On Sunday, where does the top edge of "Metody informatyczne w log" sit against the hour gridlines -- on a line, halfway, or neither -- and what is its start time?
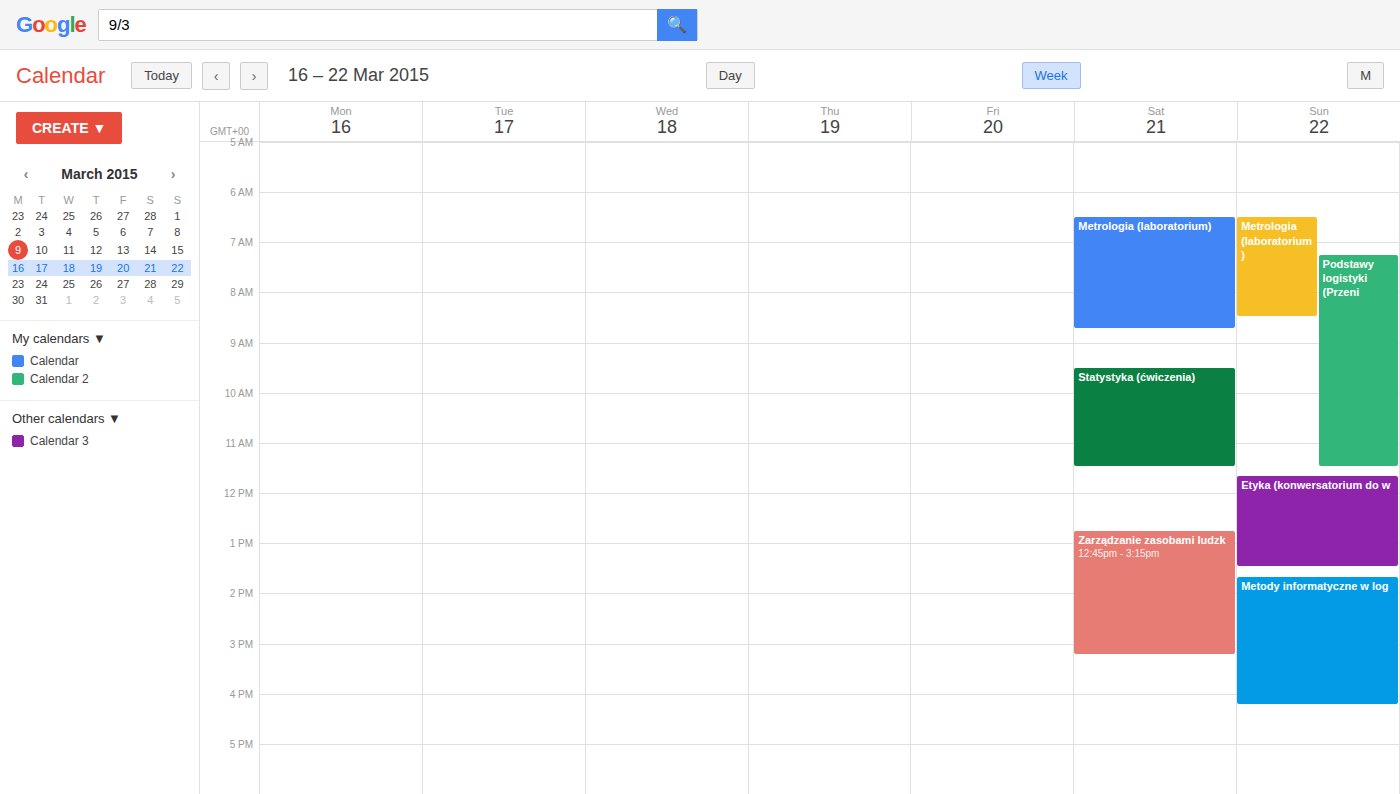
1:40 PM -- neither: 40 minutes below the 1 PM line and 20 minutes above the 2 PM line.